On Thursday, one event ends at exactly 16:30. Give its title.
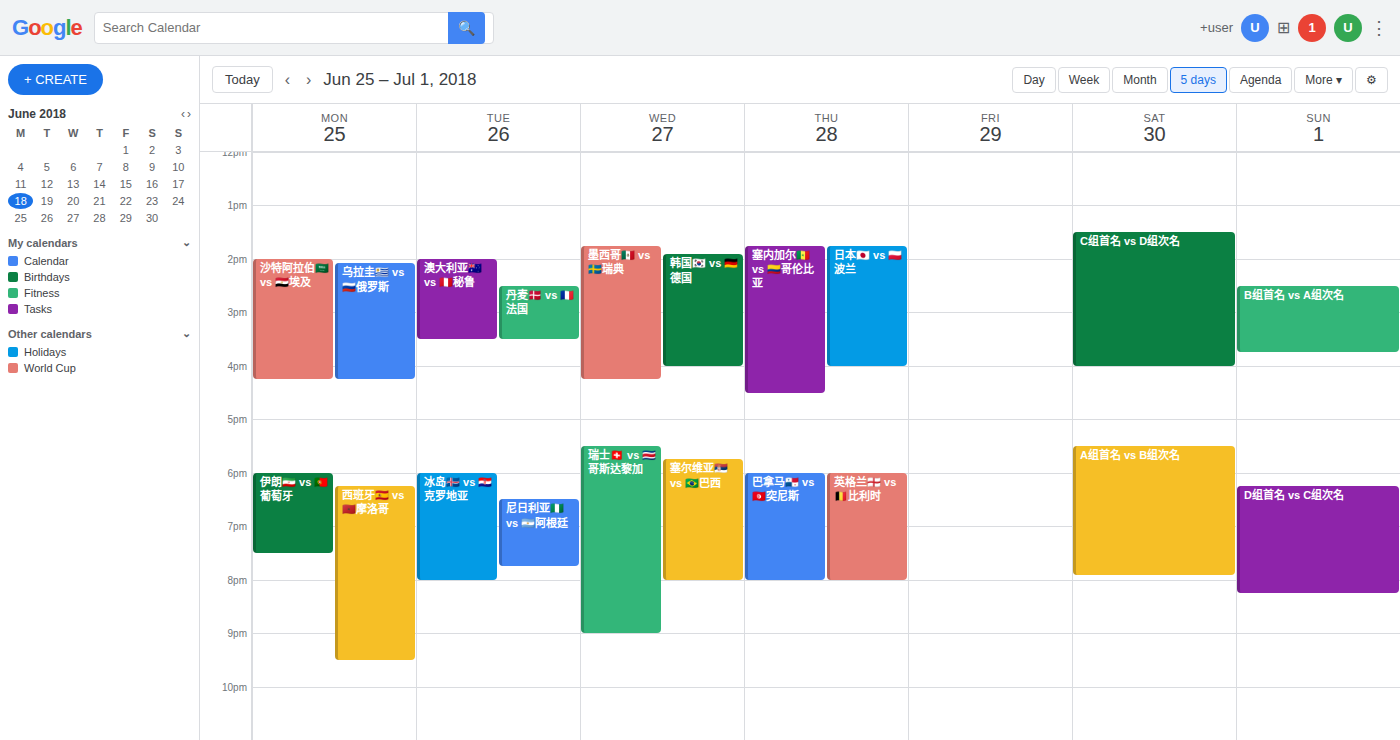
"塞内加尔🇸🇳 vs 🇨🇴哥伦比亚"